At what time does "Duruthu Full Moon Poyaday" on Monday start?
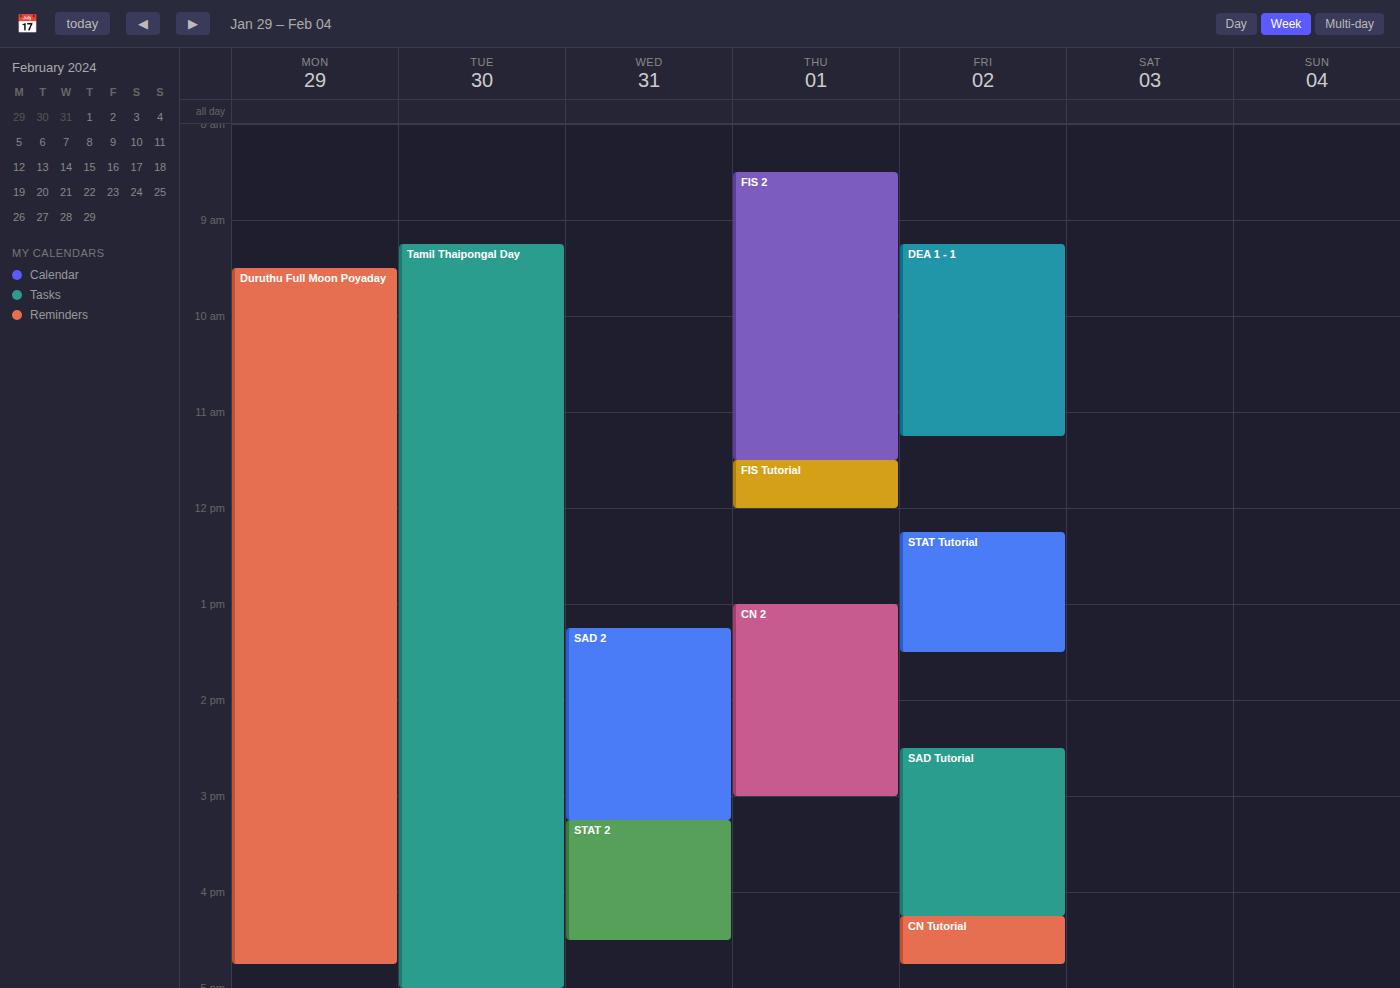
9:30 AM